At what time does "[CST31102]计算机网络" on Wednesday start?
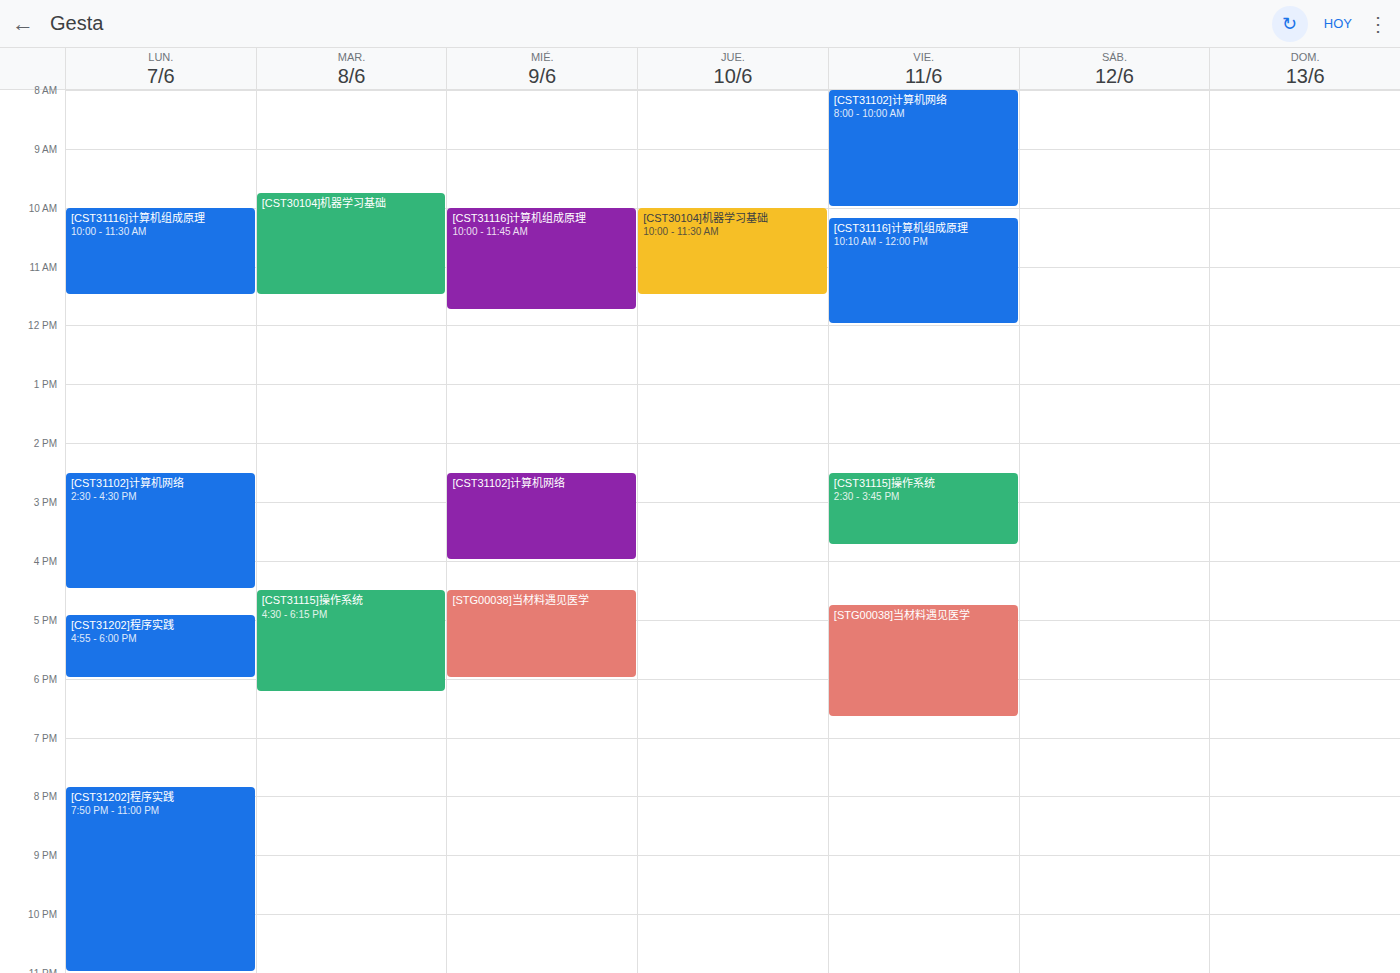
2:30 PM